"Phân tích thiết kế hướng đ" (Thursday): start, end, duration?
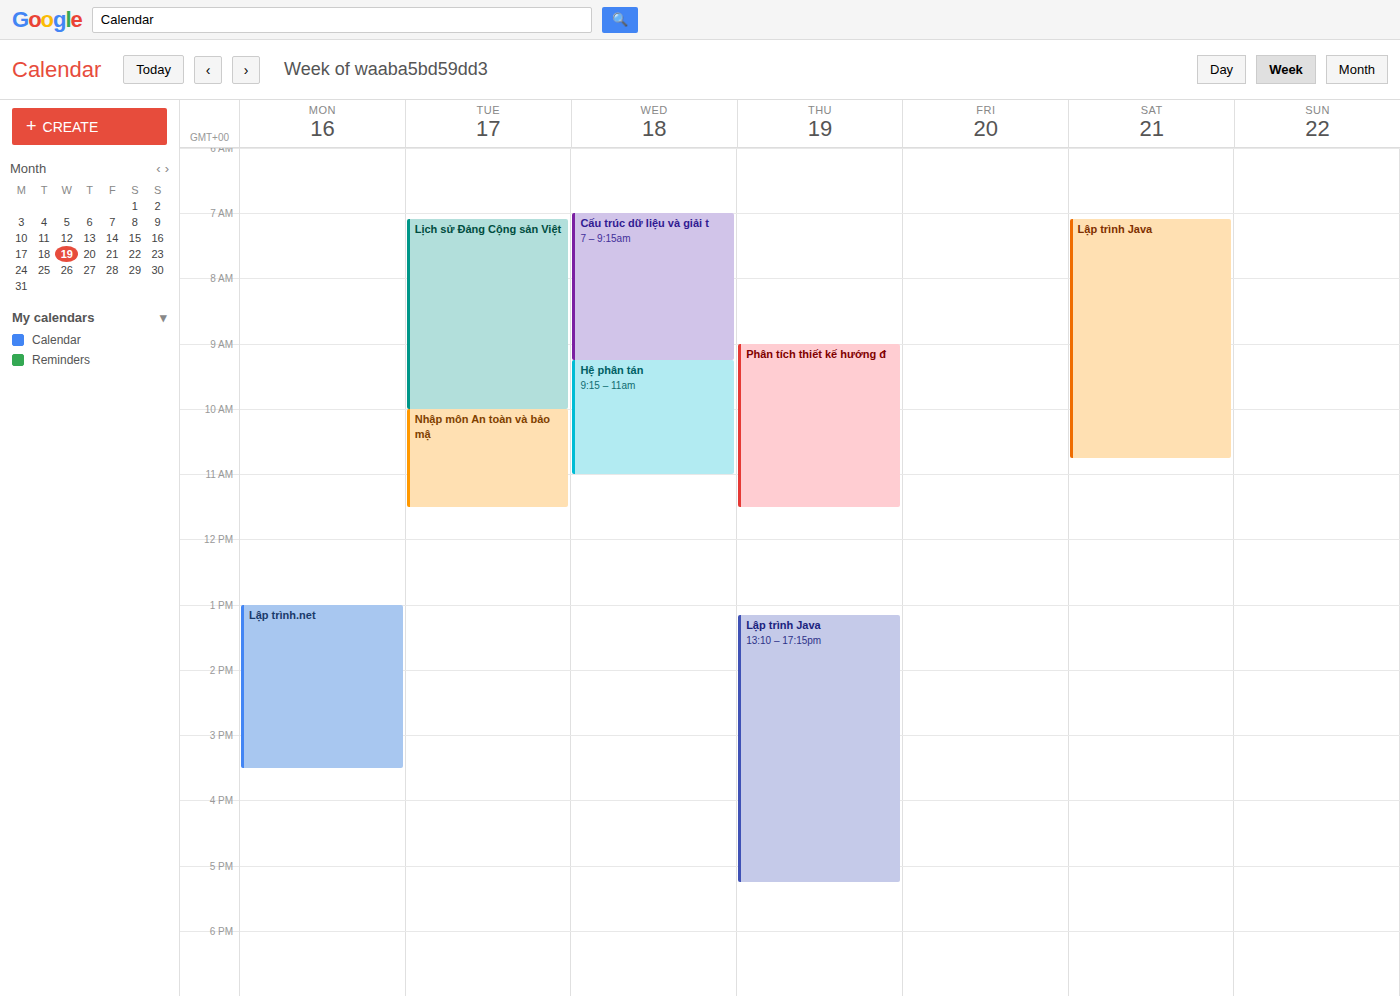
9:00 AM to 11:30 AM, 2 hours 30 minutes